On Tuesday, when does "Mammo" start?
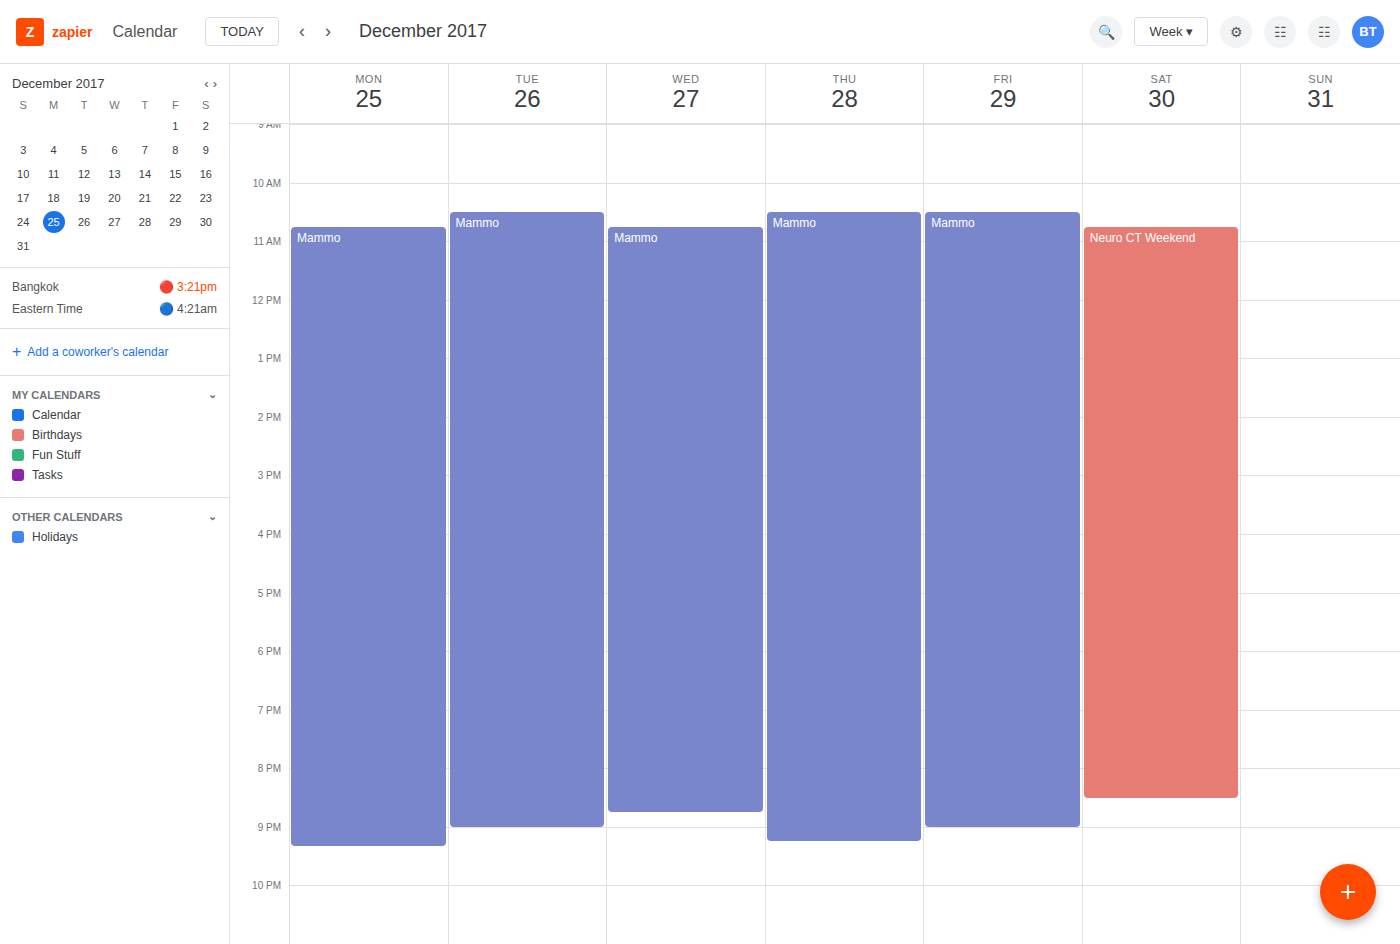
10:30 AM